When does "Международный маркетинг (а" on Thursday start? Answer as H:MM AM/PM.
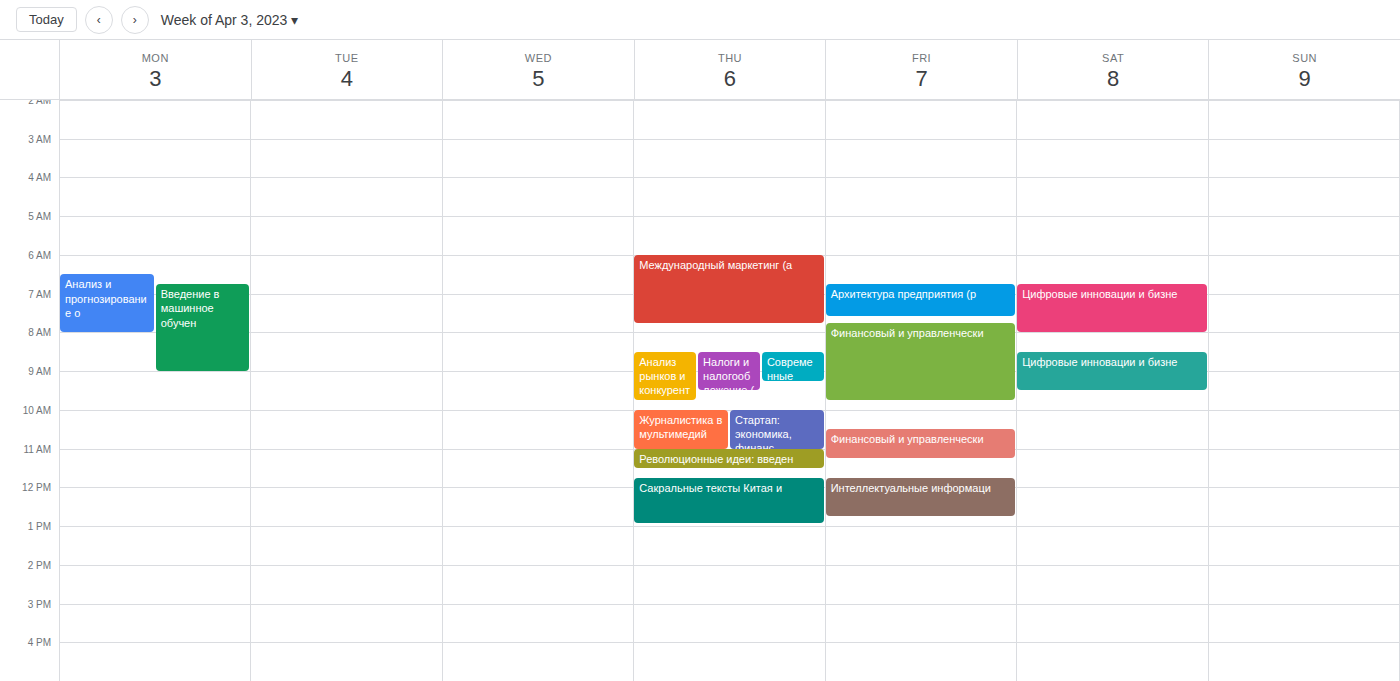
6:00 AM